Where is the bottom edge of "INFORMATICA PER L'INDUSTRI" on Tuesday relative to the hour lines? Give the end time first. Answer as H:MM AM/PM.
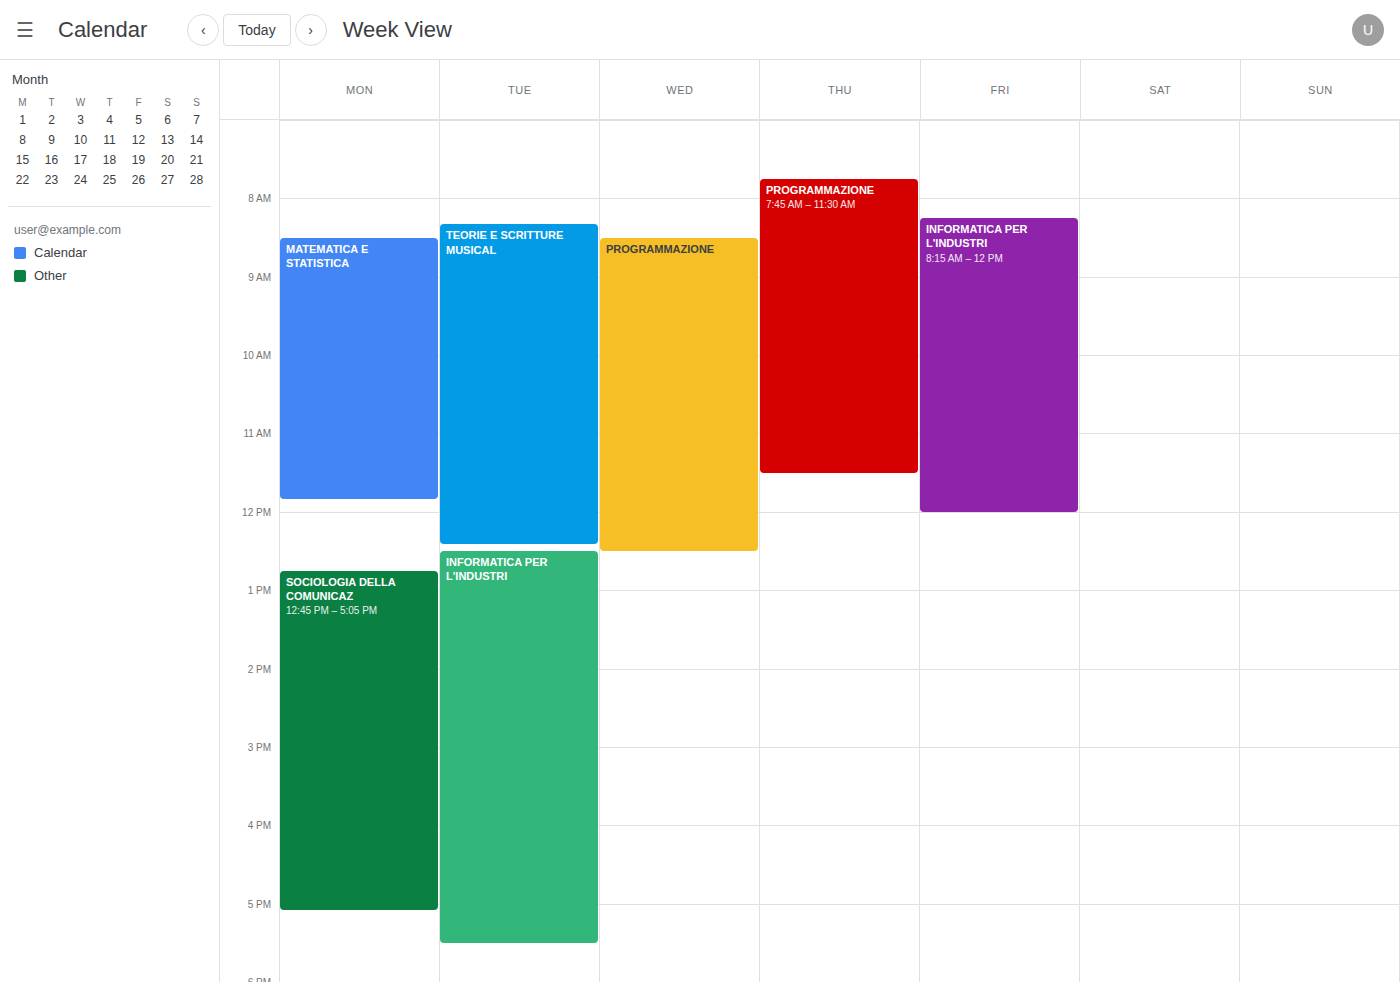
5:30 PM -- halfway between the 5 PM and 6 PM lines.